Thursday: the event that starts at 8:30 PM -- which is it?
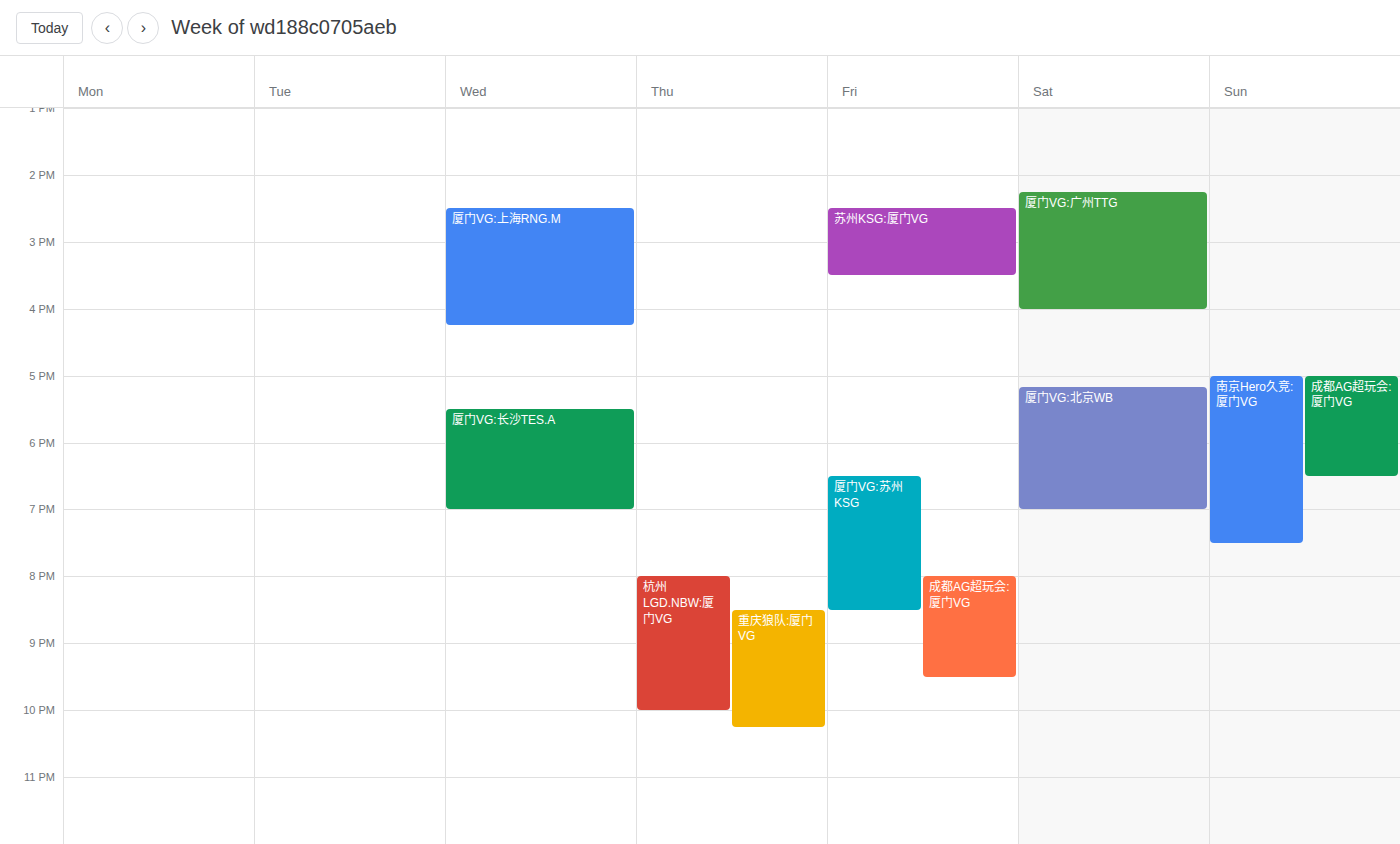
"重庆狼队:厦门VG"